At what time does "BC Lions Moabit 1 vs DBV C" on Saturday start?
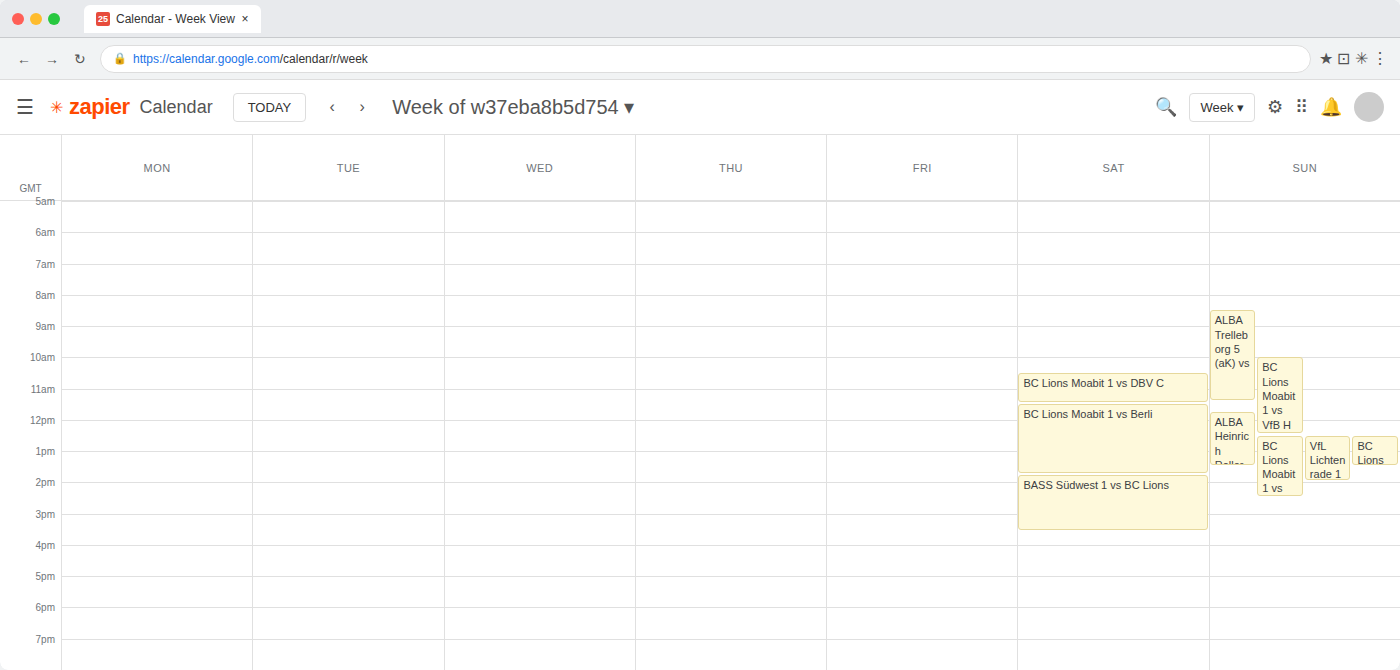
10:30 AM